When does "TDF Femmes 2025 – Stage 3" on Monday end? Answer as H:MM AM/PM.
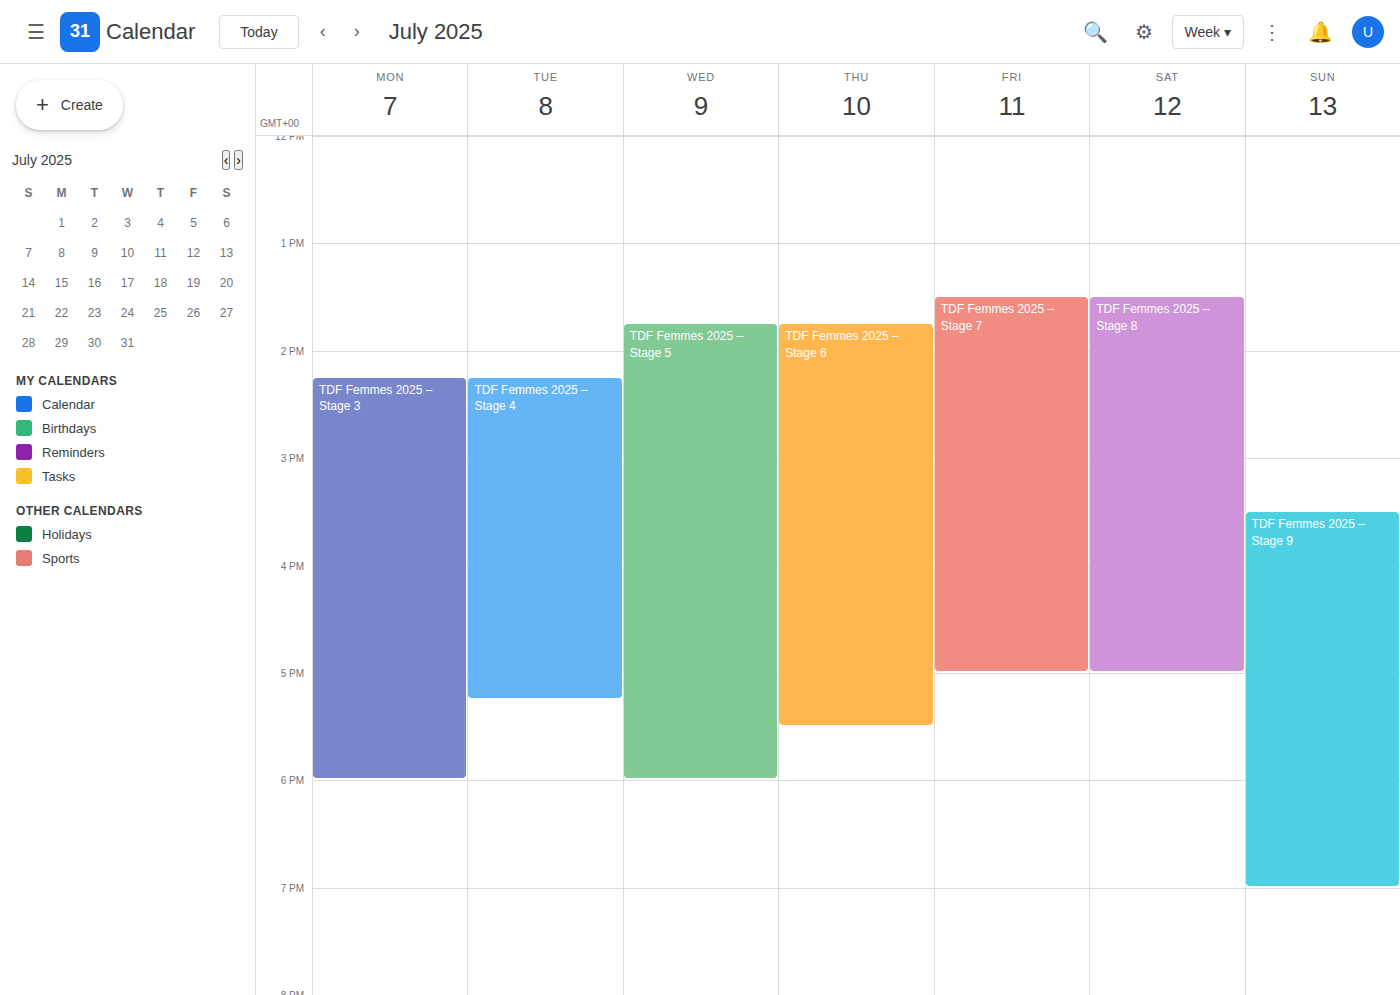
6:00 PM